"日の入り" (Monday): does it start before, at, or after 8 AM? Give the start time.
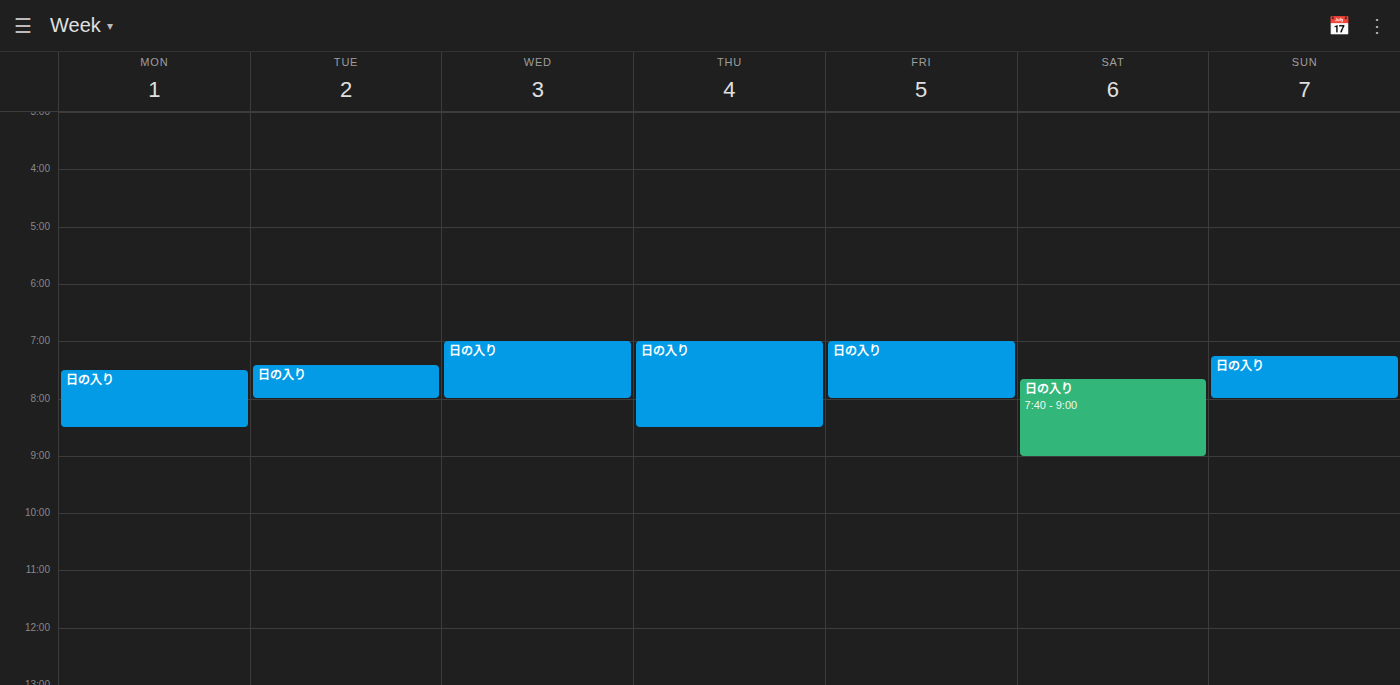
7:30 AM -- before 8 AM, 30 minutes above the 8 AM line.